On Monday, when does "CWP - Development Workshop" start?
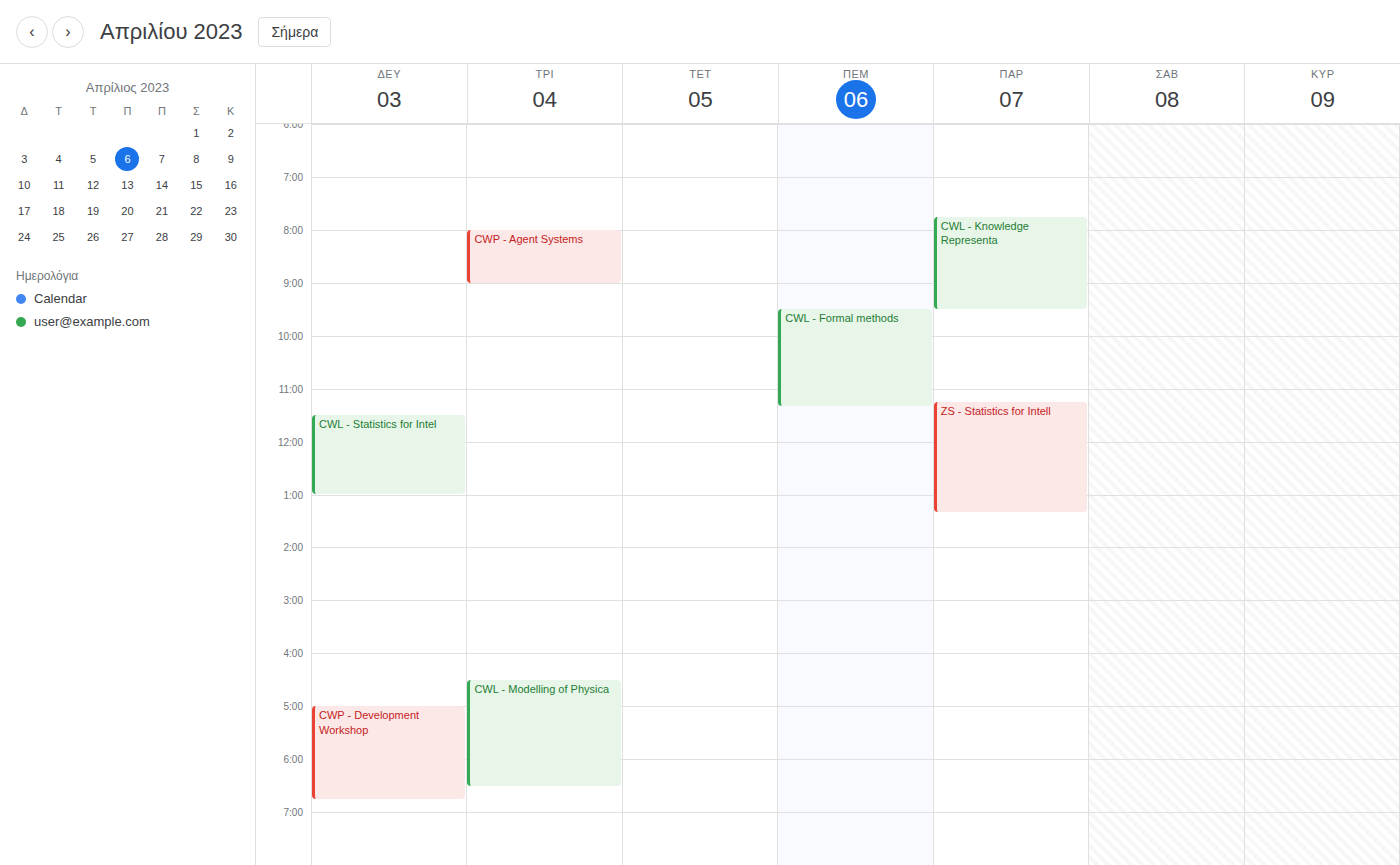
5:00 PM